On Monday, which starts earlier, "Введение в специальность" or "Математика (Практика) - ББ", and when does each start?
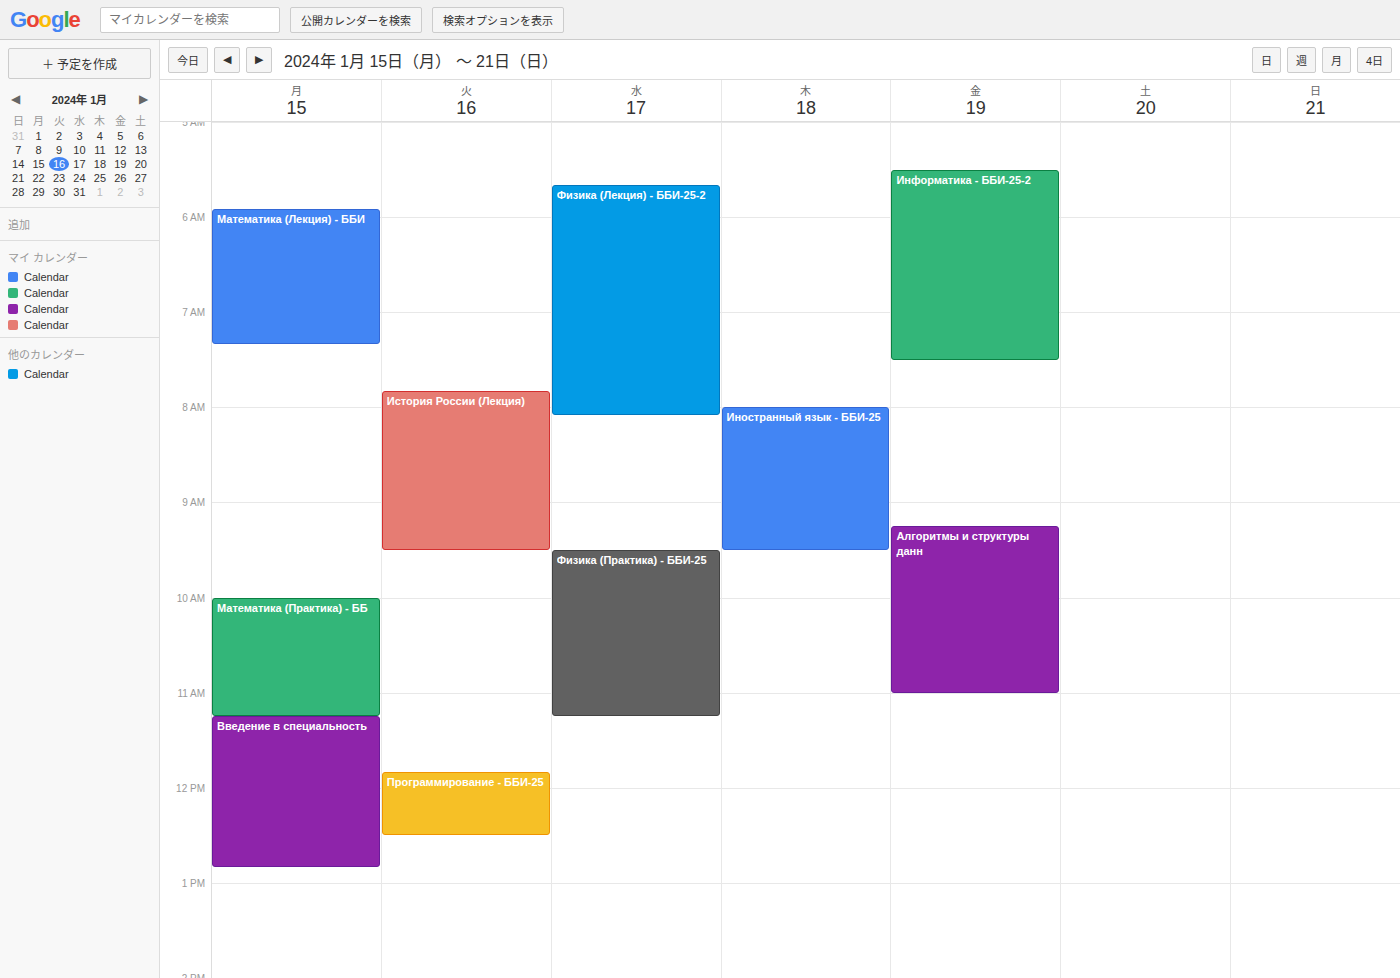
"Математика (Практика) - ББ" 10:00 AM; "Введение в специальность" 11:15 AM.